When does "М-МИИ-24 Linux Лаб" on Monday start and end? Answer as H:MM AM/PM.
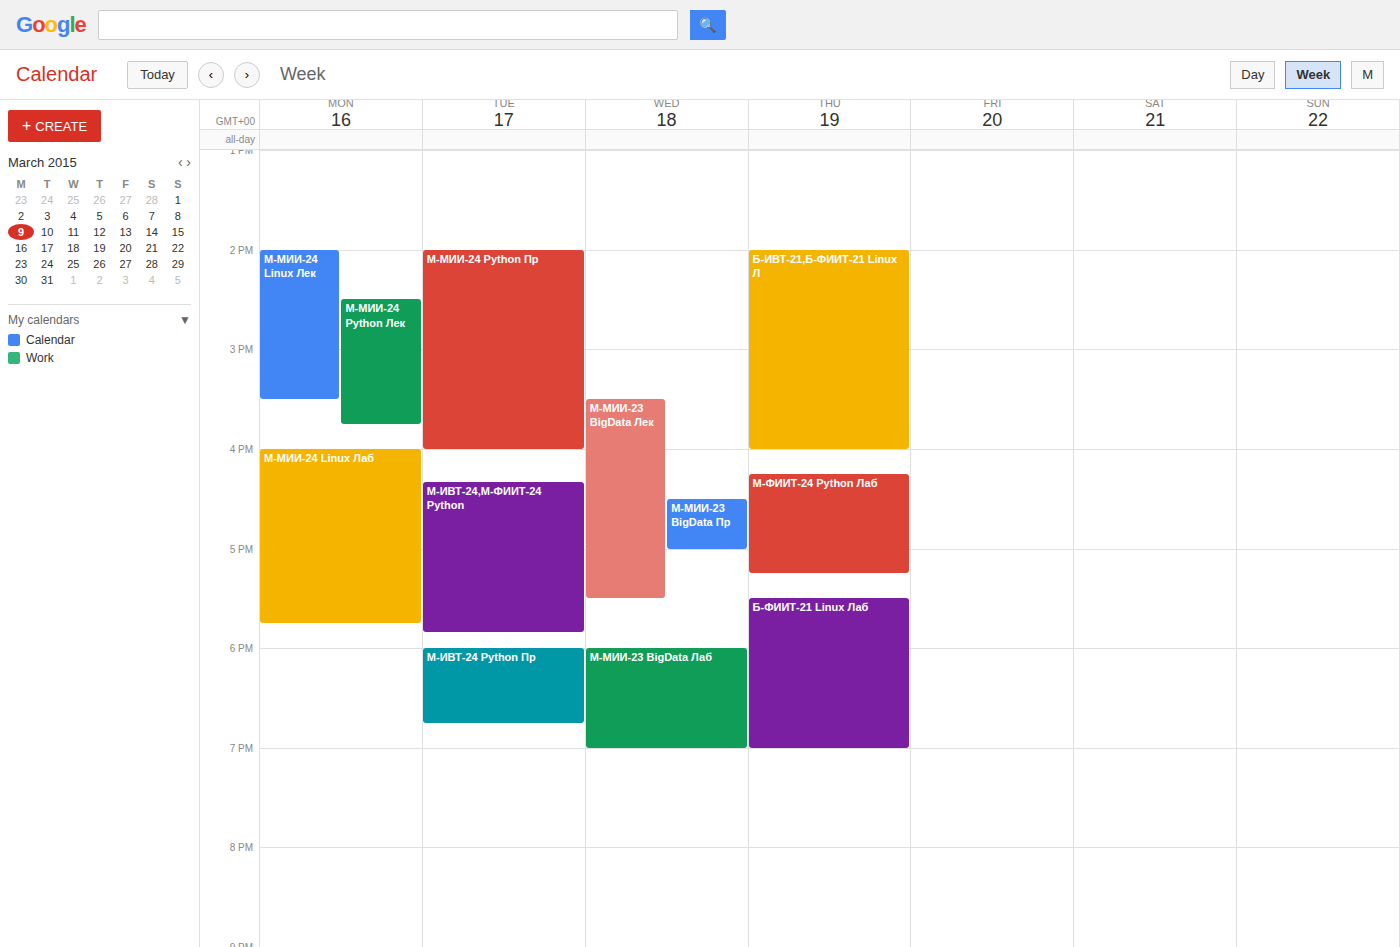
4:00 PM to 5:45 PM